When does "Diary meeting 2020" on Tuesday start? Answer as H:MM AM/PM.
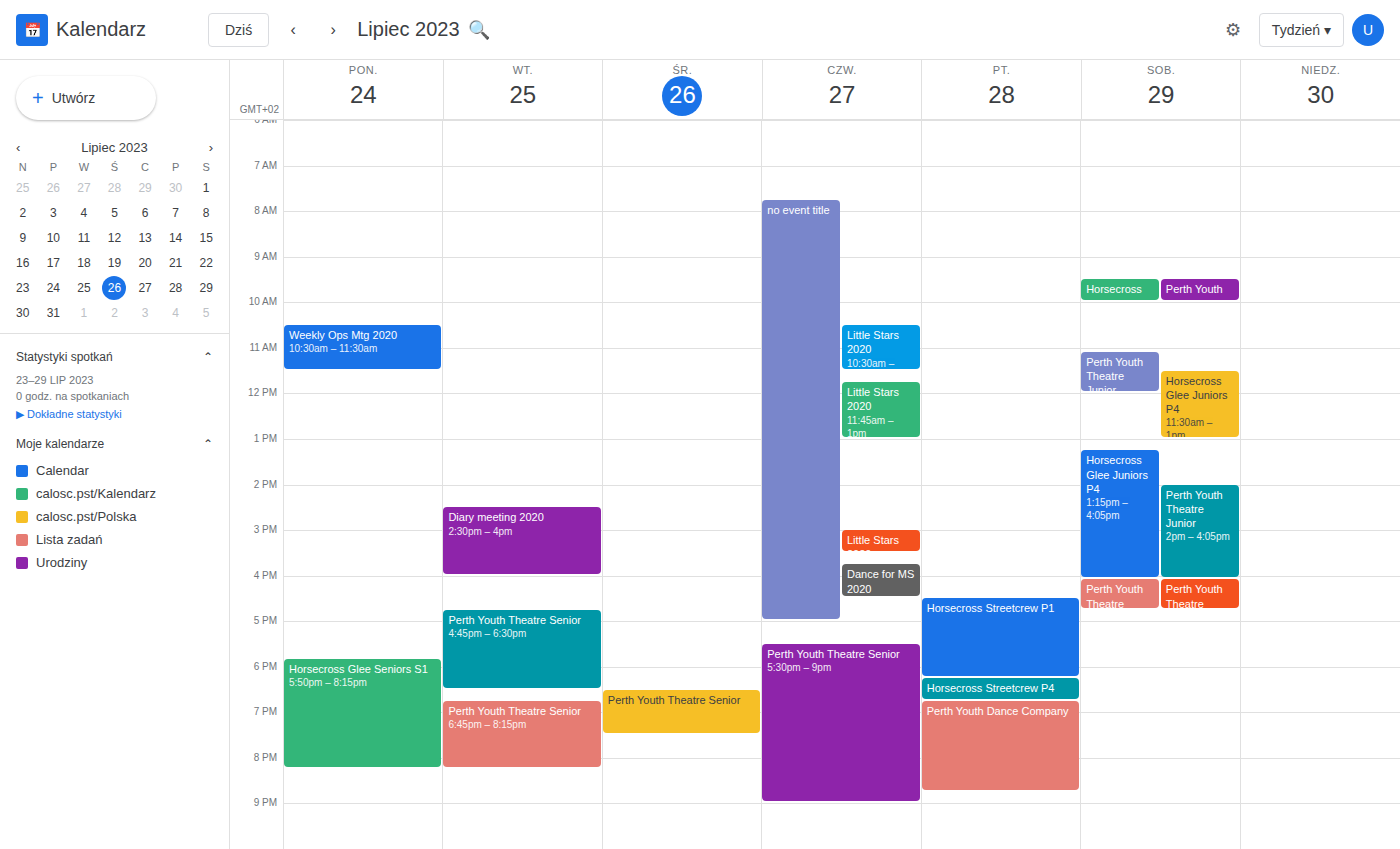
2:30 PM